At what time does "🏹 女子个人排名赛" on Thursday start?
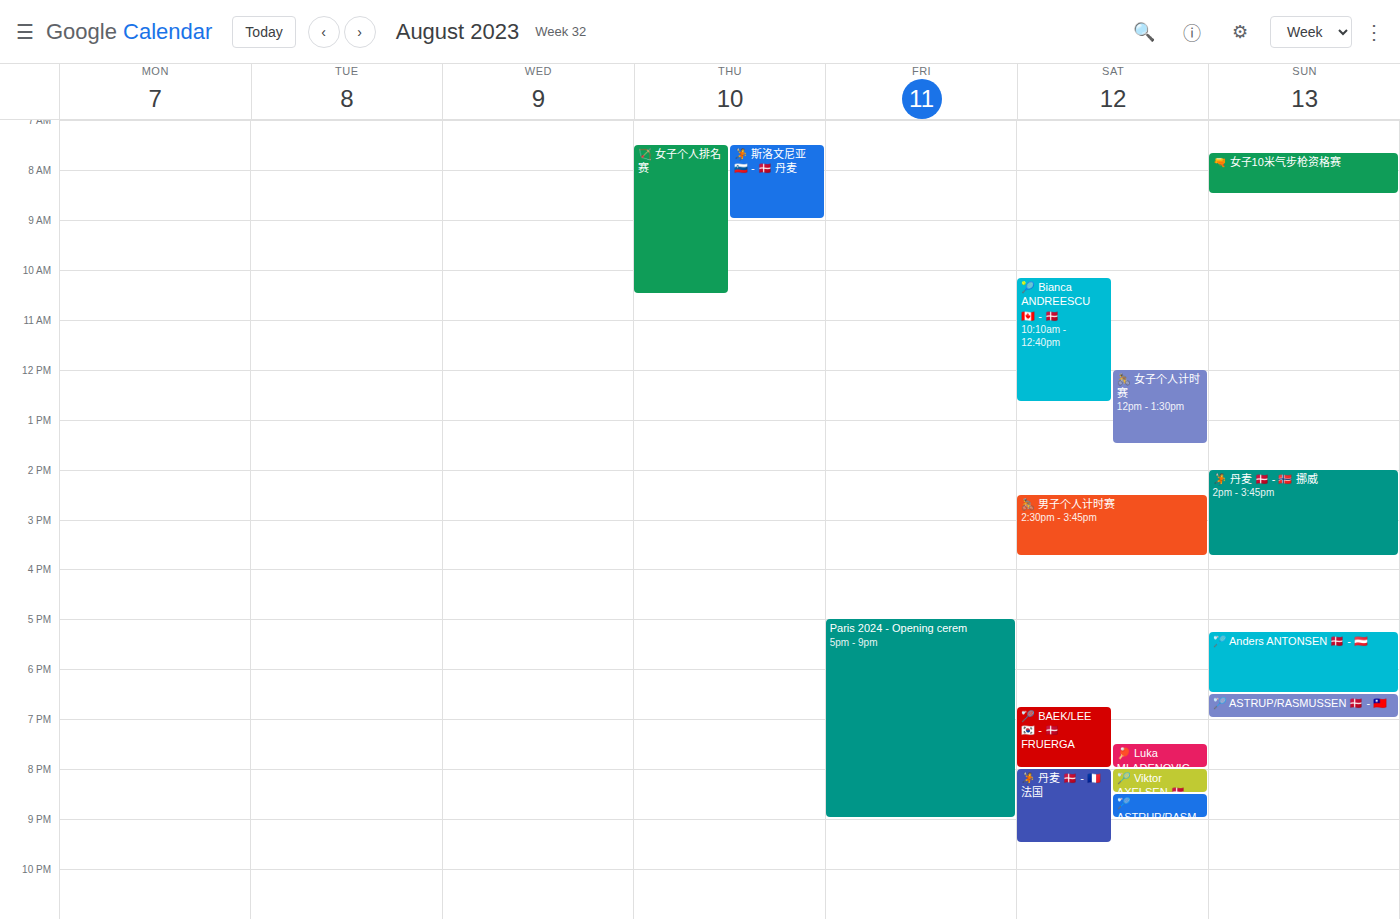
7:30 AM